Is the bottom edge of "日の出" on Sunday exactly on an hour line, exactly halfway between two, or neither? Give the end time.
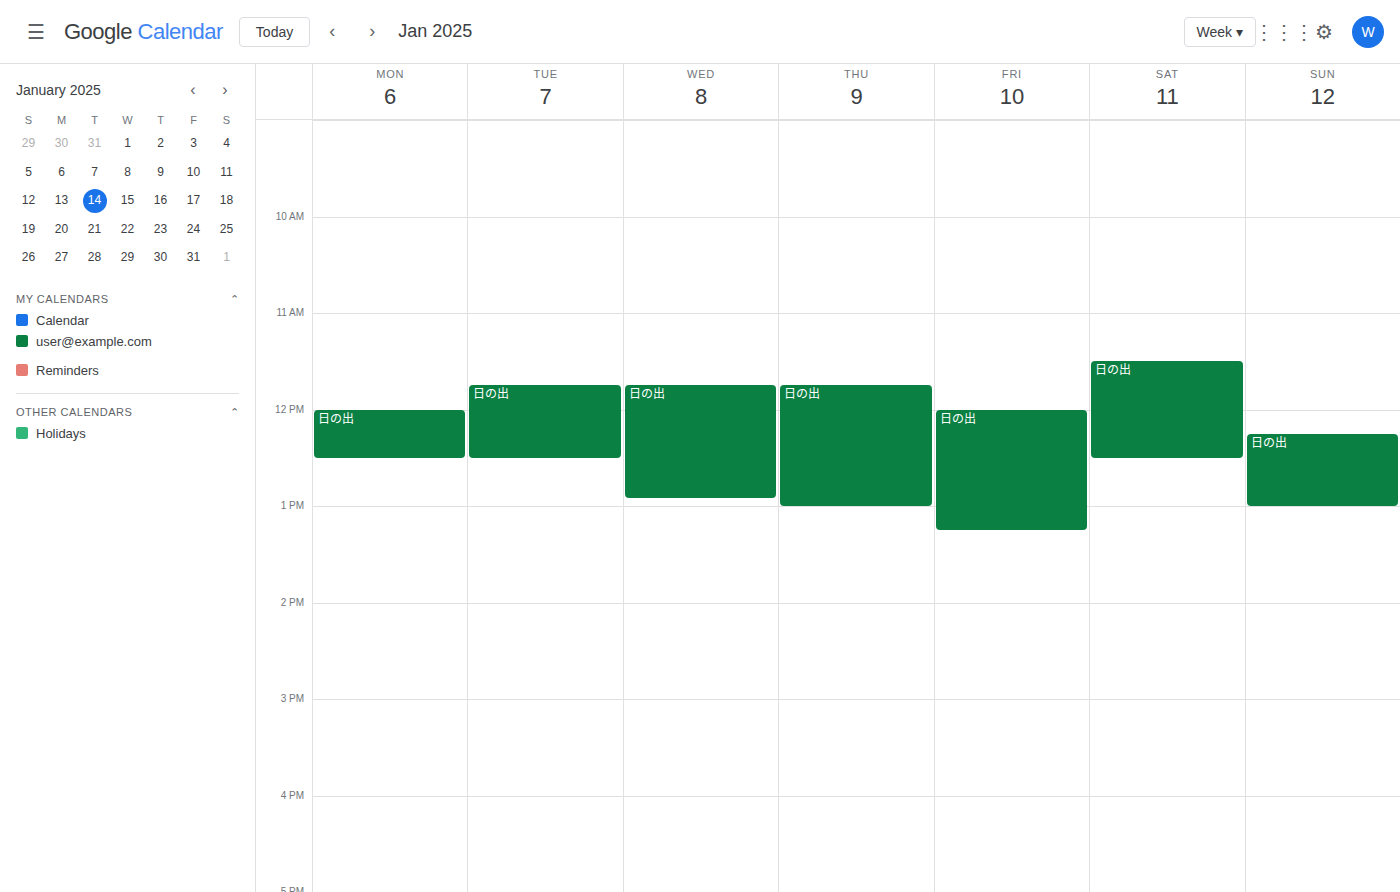
1:00 PM -- exactly on the 1 PM line.